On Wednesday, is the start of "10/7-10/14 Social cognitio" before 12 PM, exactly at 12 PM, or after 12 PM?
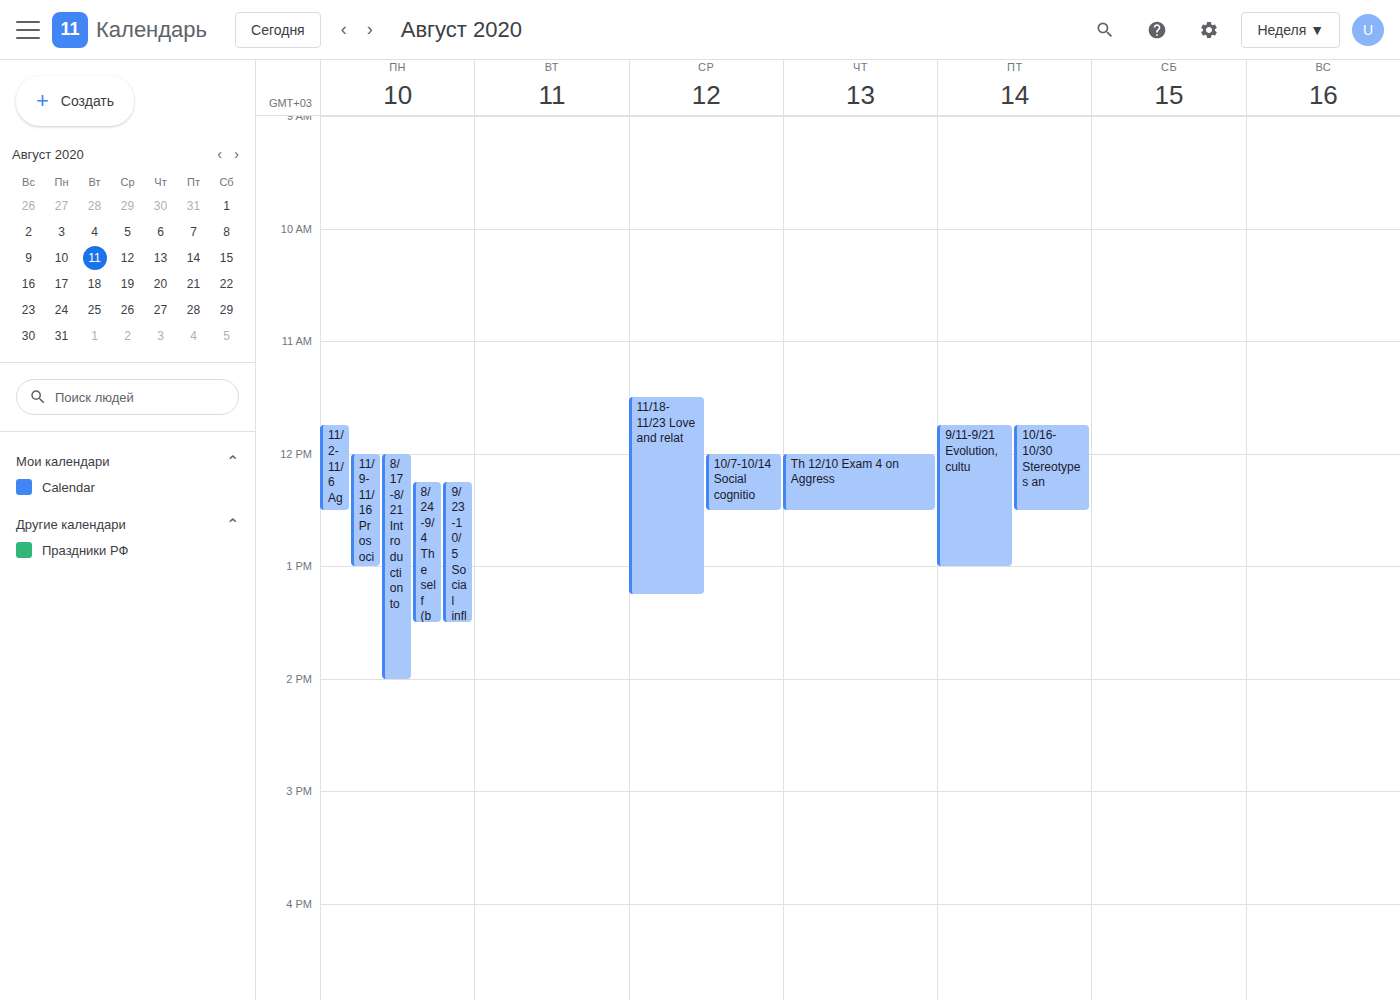
12:00 PM -- exactly at 12 PM, on the 12 PM line.